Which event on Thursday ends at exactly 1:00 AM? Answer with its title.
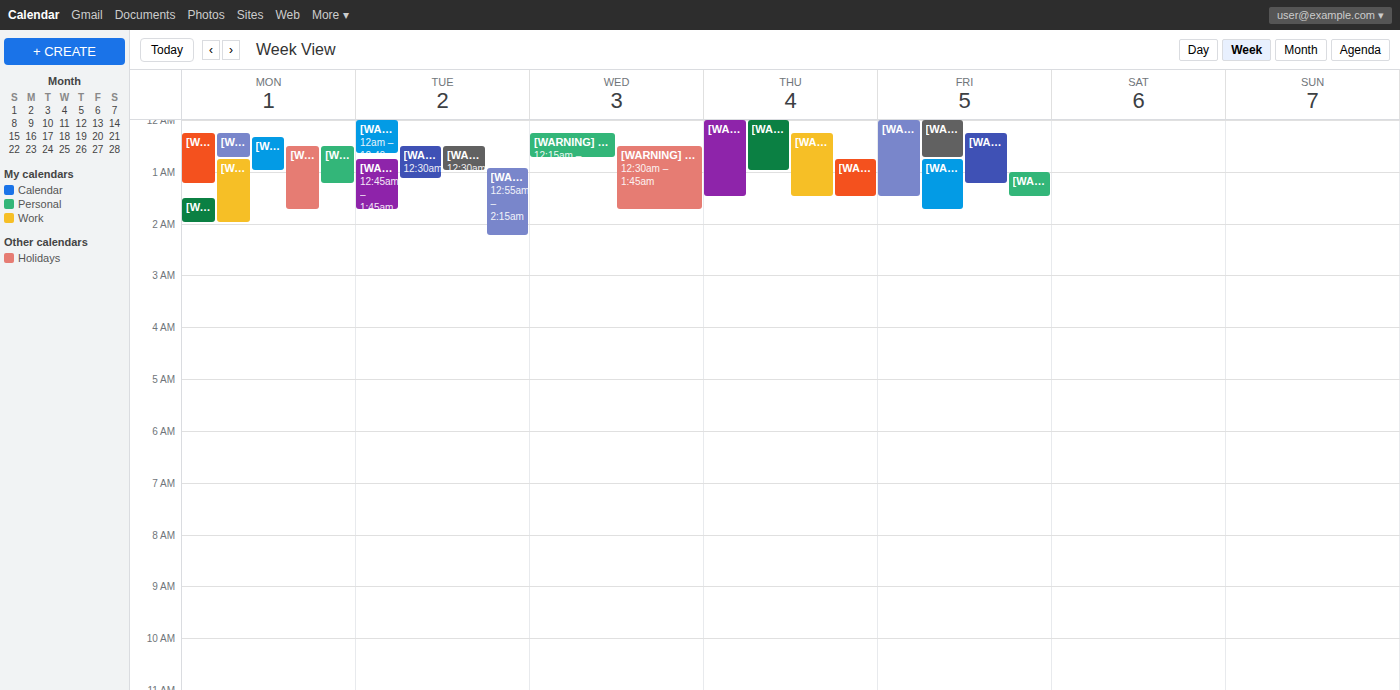
"[WARNING] Gestion de crise"